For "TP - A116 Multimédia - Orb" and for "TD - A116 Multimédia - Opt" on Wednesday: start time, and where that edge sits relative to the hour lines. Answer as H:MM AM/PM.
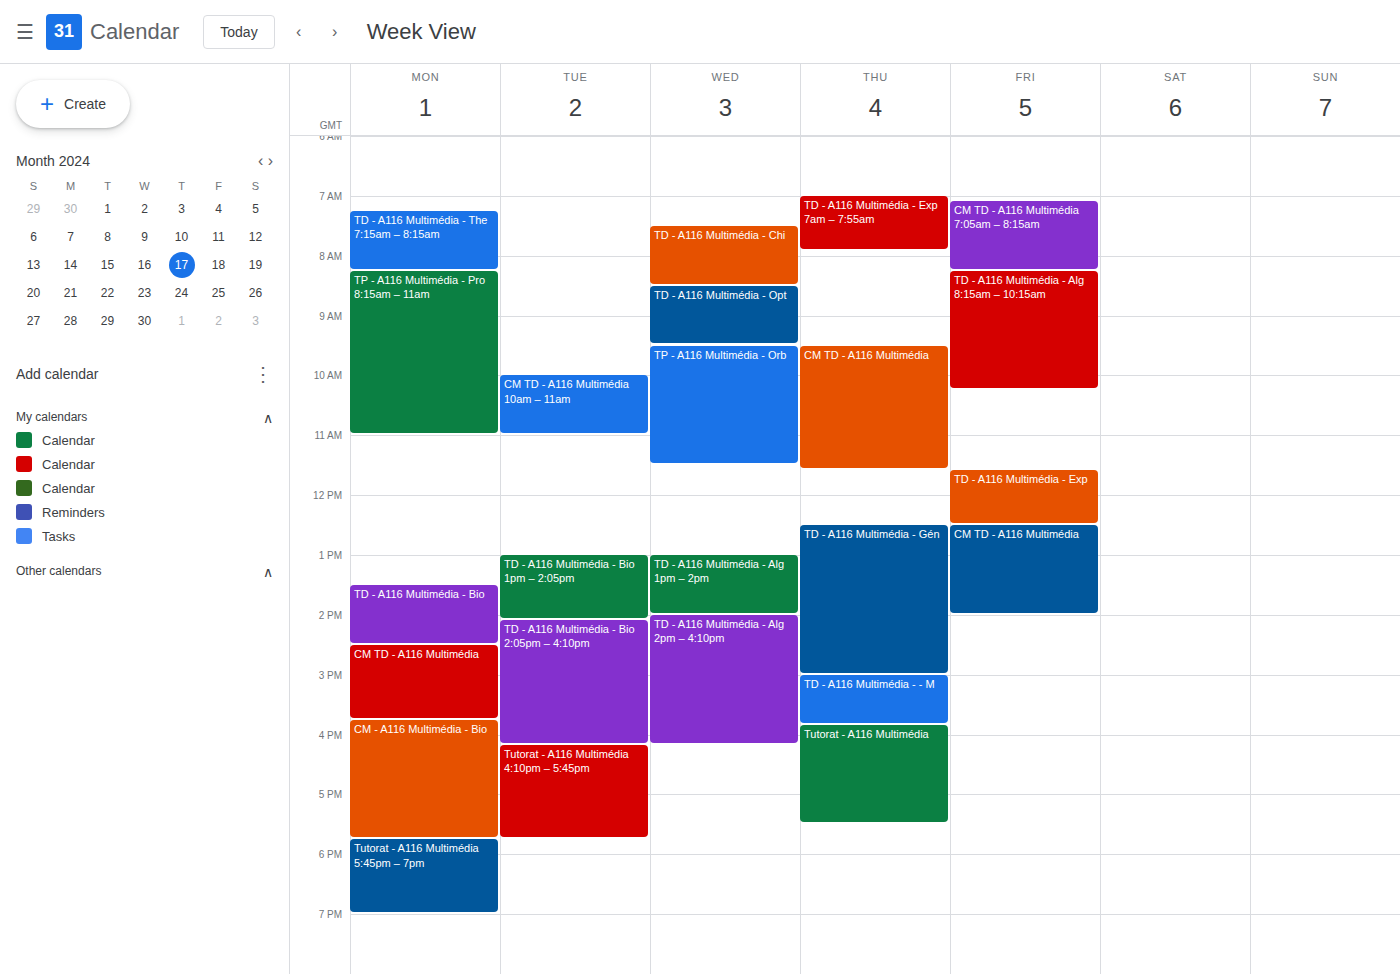
"TP - A116 Multimédia - Orb": 9:30 AM, halfway between the 9 AM and 10 AM lines. "TD - A116 Multimédia - Opt": 8:30 AM, halfway between the 8 AM and 9 AM lines.